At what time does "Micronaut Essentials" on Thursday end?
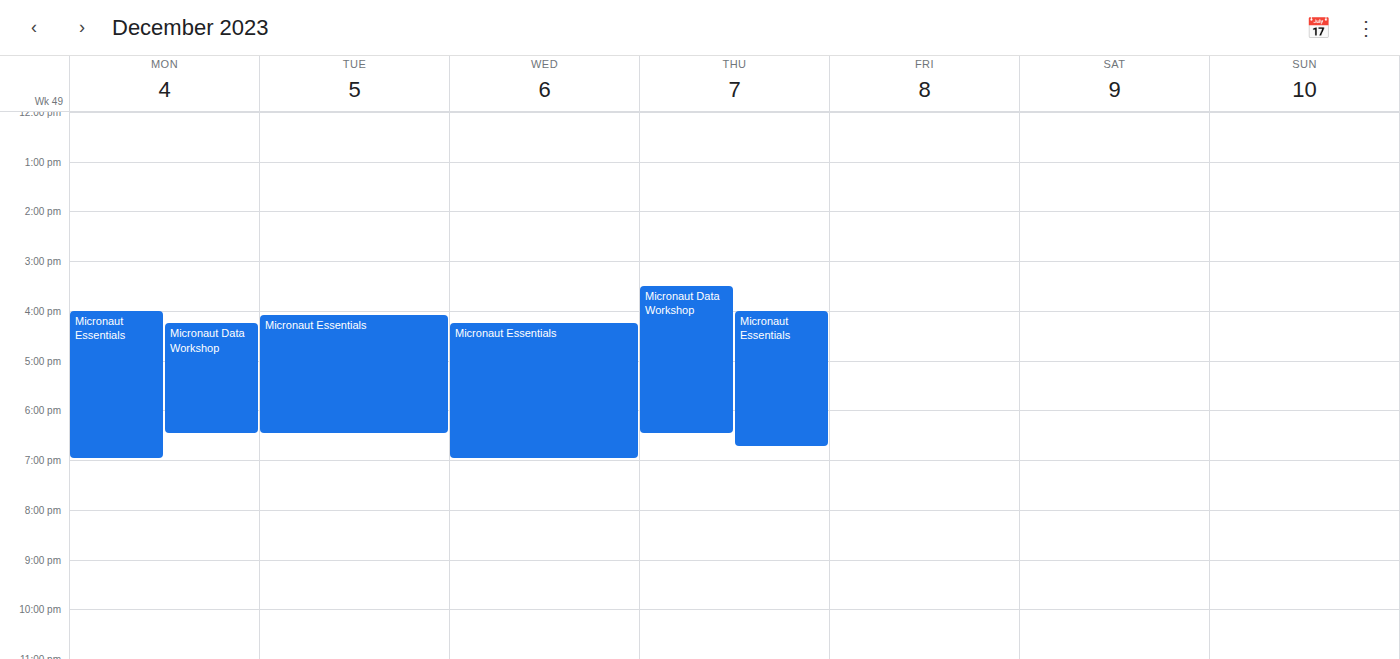
6:45 PM